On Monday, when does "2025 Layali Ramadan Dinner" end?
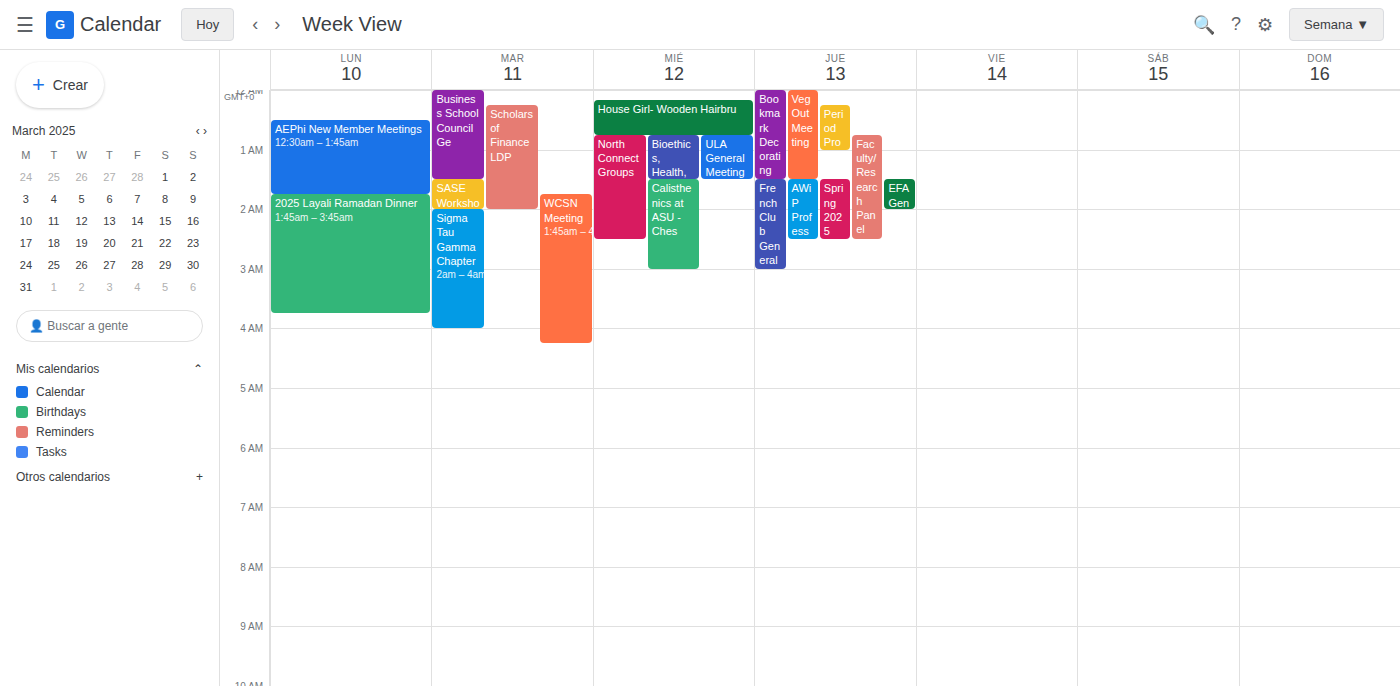
3:45 AM